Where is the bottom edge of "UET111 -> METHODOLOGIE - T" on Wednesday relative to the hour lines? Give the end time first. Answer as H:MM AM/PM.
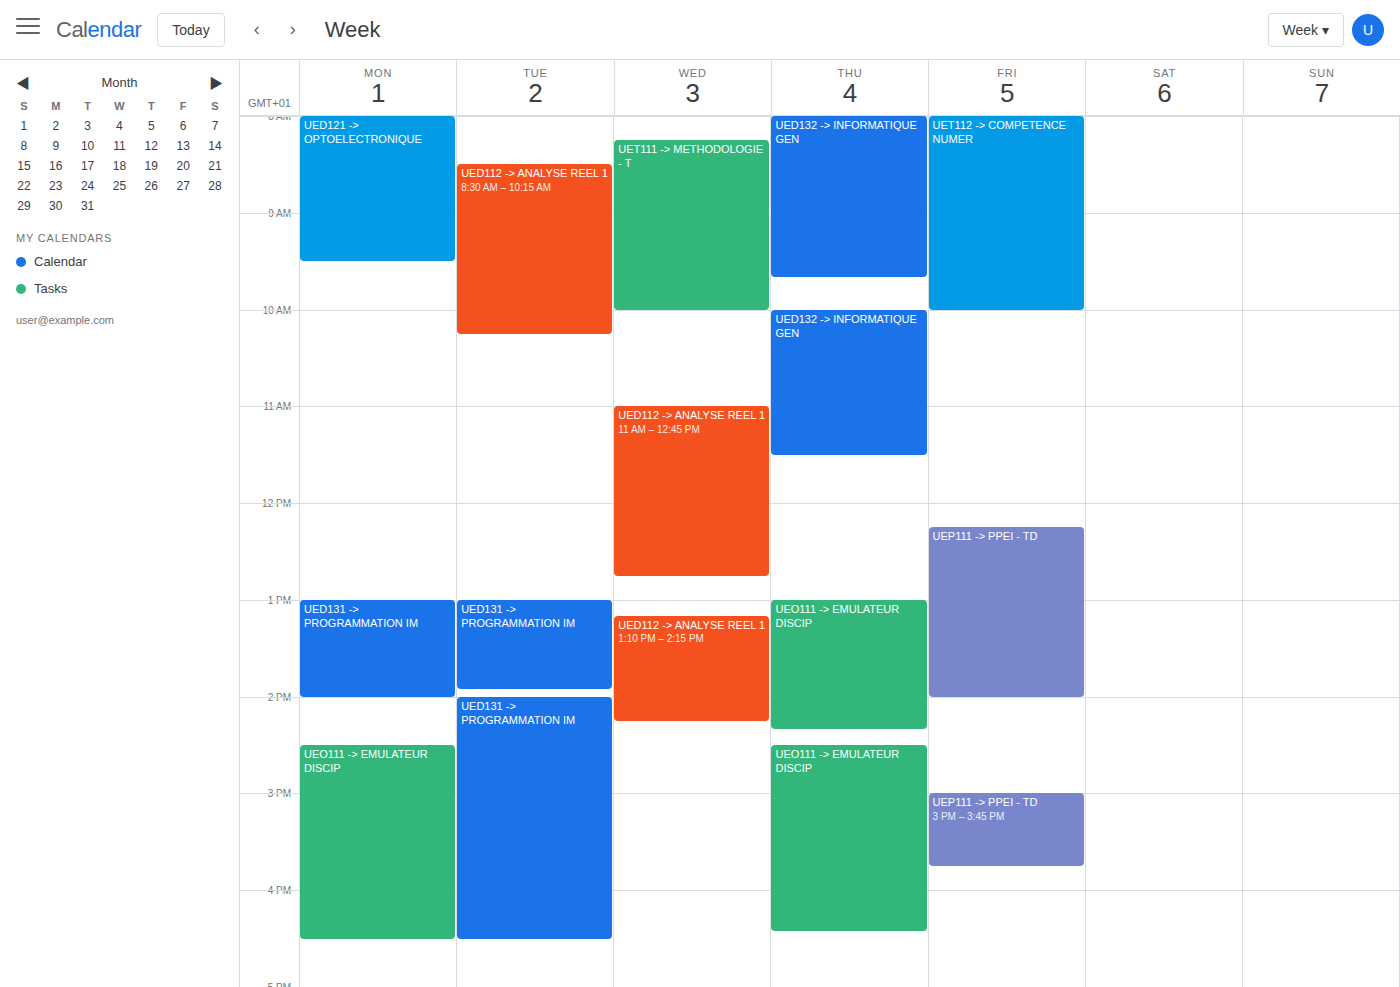
10:00 AM -- exactly on the 10 AM line.